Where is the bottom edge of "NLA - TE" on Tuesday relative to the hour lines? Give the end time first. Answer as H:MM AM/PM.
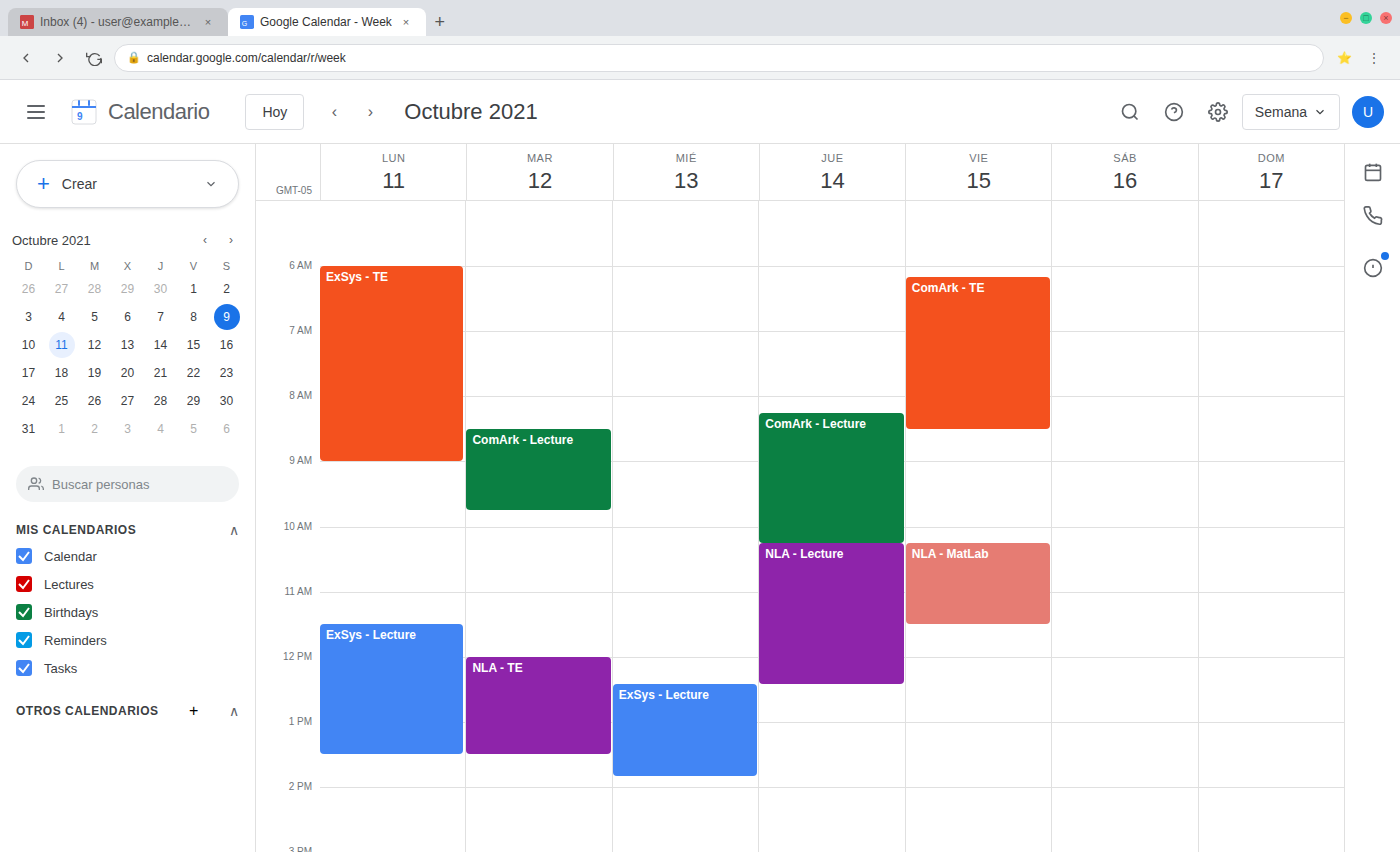
1:30 PM -- halfway between the 1 PM and 2 PM lines.